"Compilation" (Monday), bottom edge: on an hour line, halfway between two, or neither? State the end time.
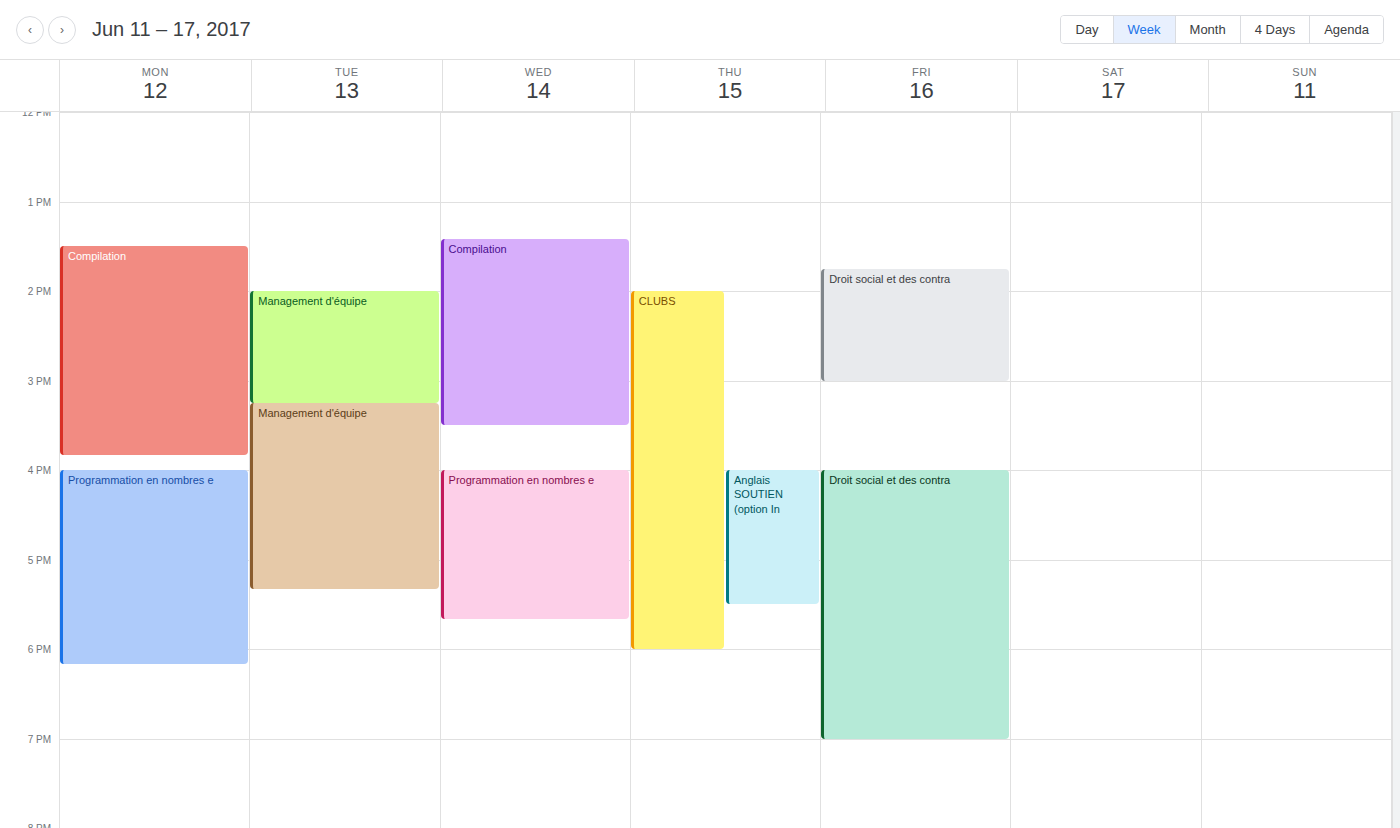
3:50 PM -- neither: 50 minutes below the 3 PM line and 10 minutes above the 4 PM line.